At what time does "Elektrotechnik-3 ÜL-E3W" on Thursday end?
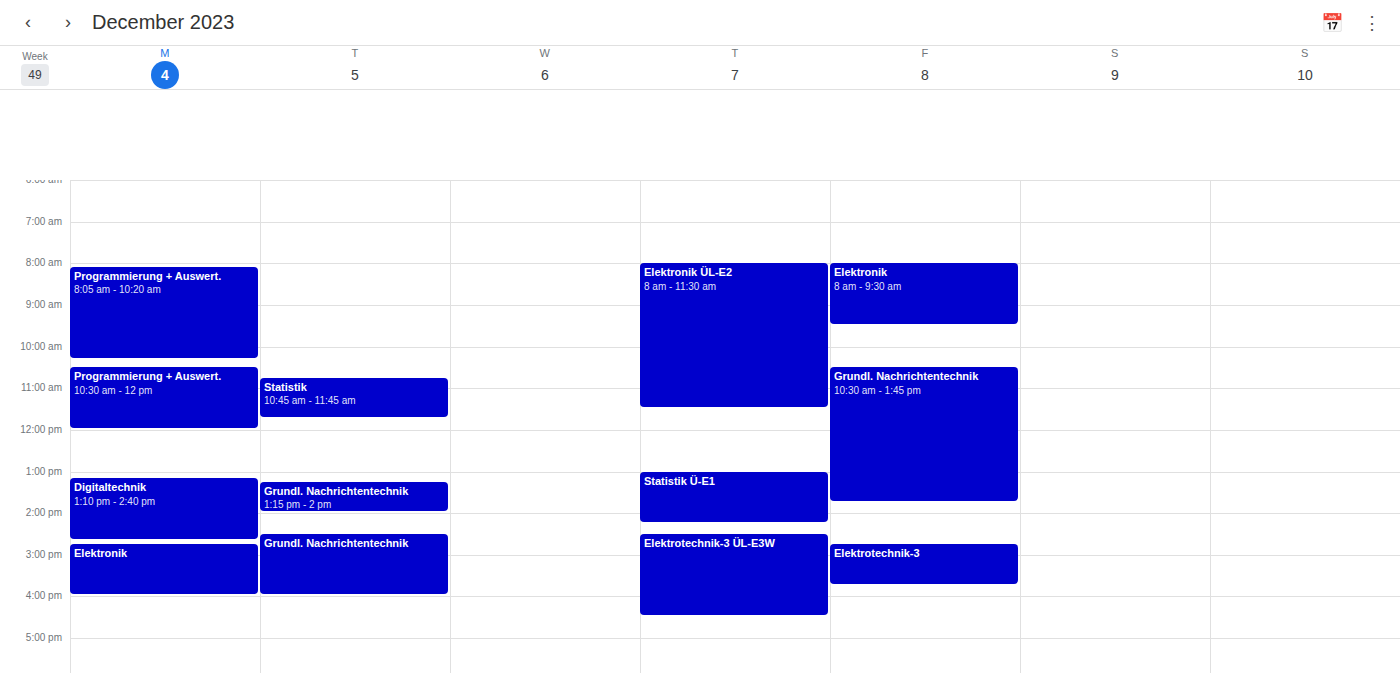
4:30 PM